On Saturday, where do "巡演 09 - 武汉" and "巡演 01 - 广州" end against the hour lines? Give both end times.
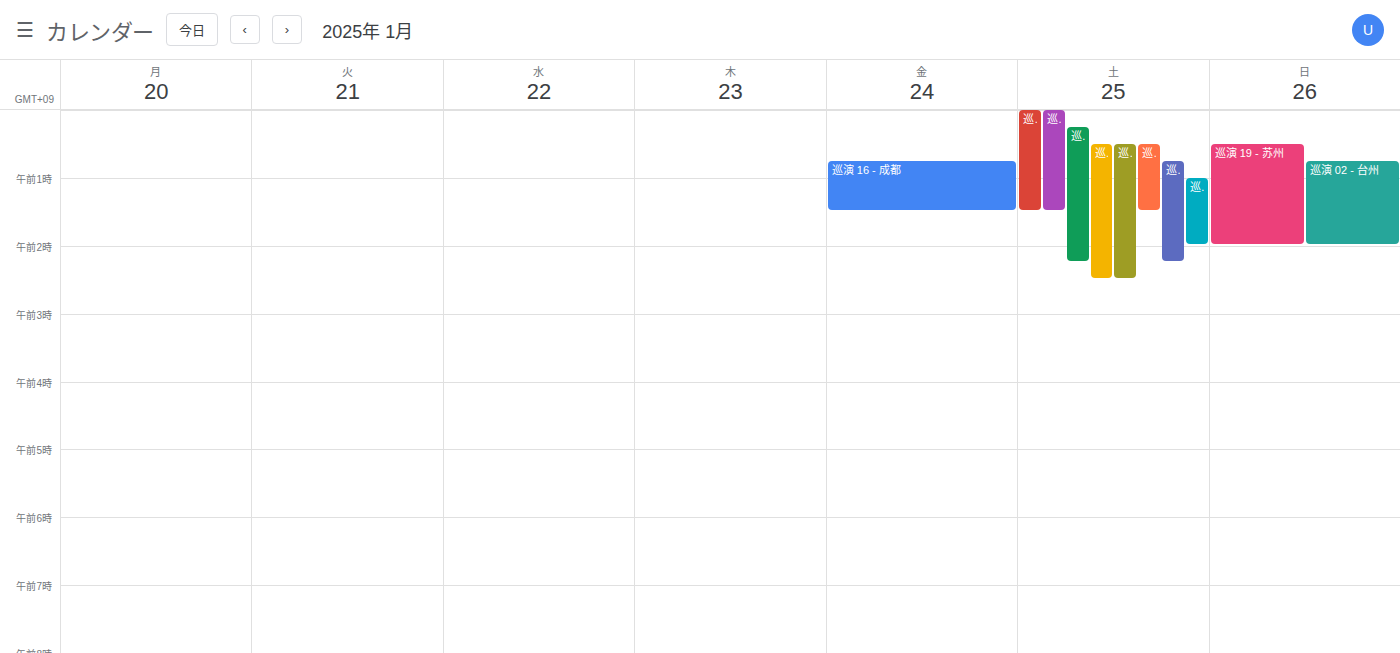
"巡演 09 - 武汉": 2:30 AM, halfway between the 2 AM and 3 AM lines. "巡演 01 - 广州": 2:15 AM, neither: a quarter of the way from the 2 AM line to the 3 AM line.